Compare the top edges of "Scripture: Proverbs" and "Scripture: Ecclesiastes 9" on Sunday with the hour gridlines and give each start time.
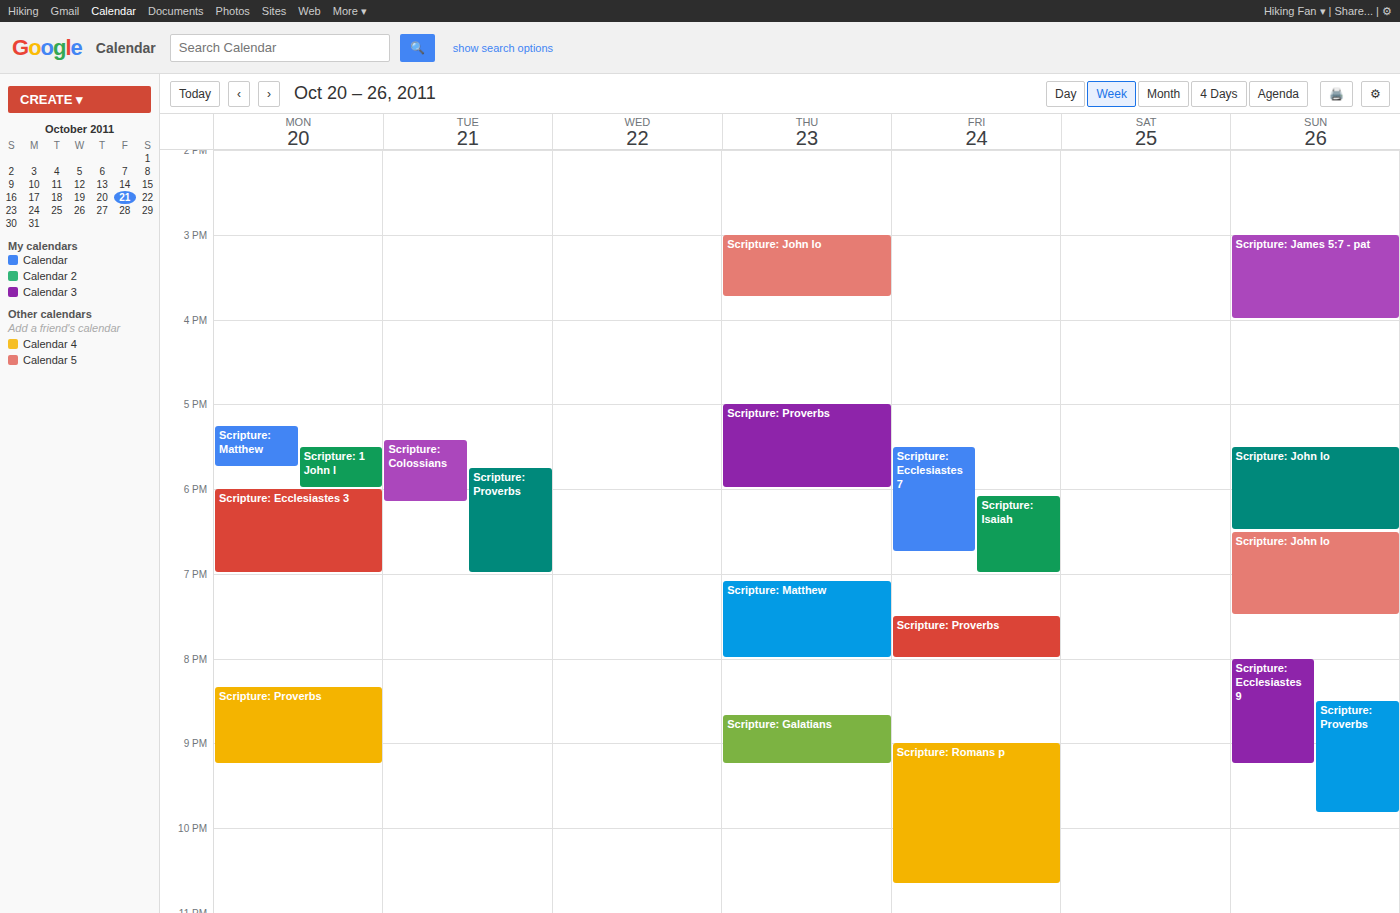
"Scripture: Proverbs": 8:30 PM, halfway between the 8 PM and 9 PM lines. "Scripture: Ecclesiastes 9": 8:00 PM, exactly on the 8 PM line.